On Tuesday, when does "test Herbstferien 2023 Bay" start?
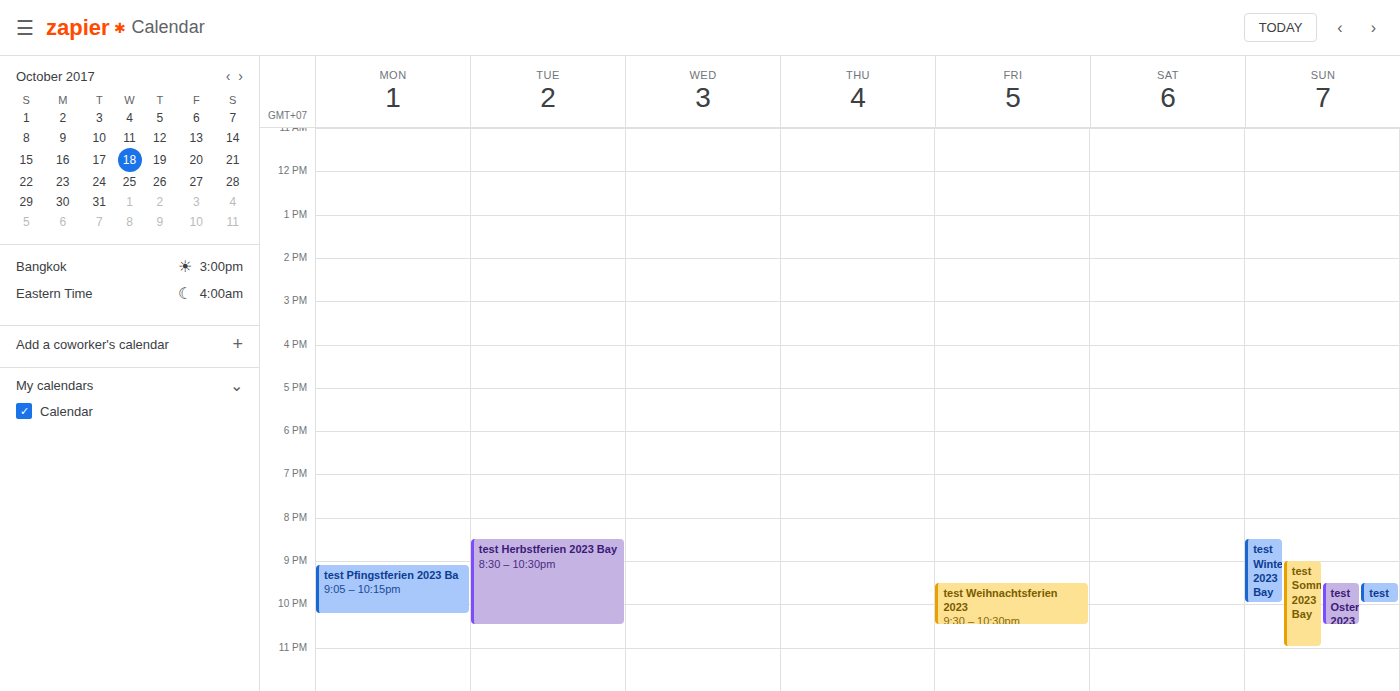
8:30 PM